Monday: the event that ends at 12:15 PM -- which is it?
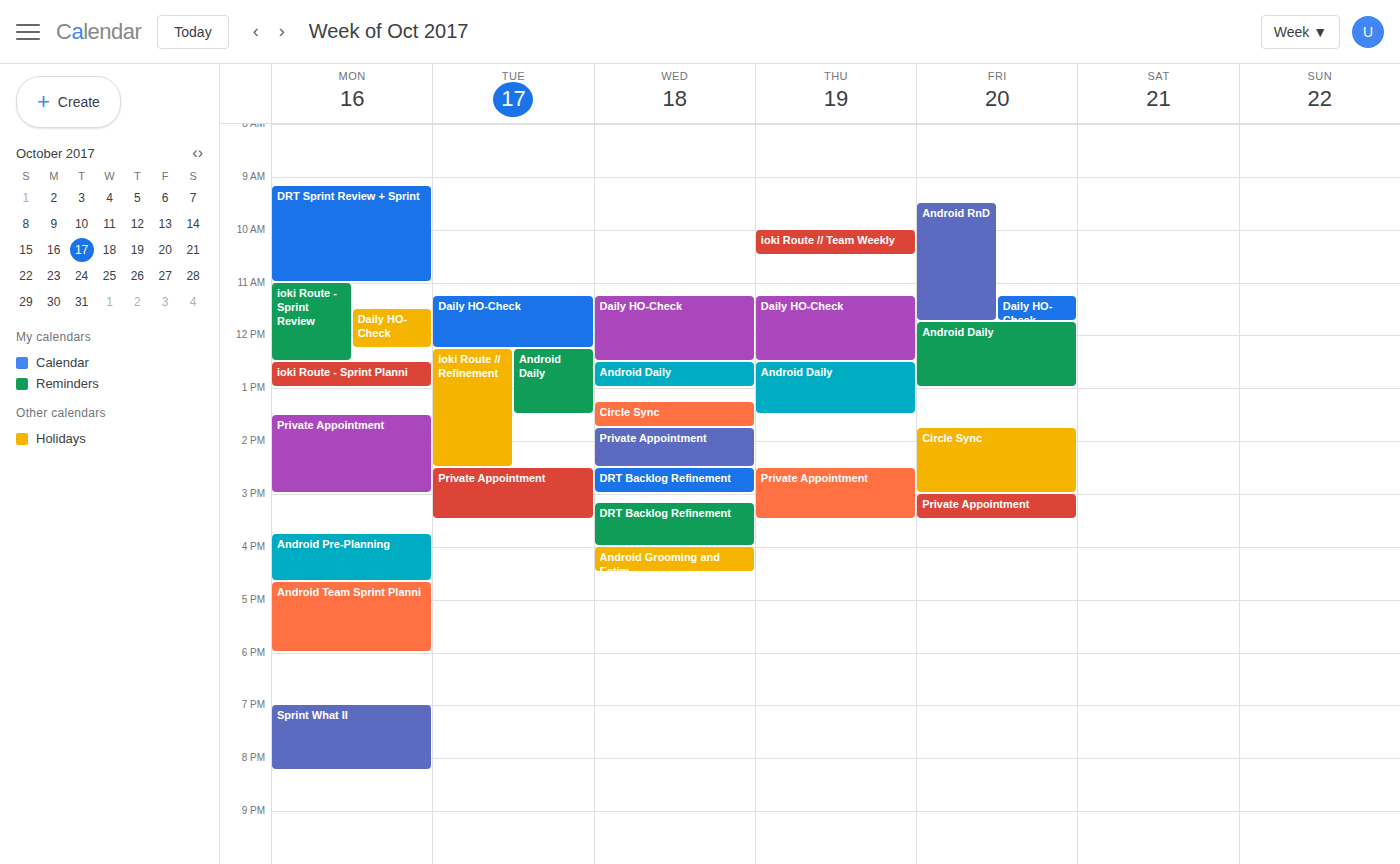
"Daily HO-Check"